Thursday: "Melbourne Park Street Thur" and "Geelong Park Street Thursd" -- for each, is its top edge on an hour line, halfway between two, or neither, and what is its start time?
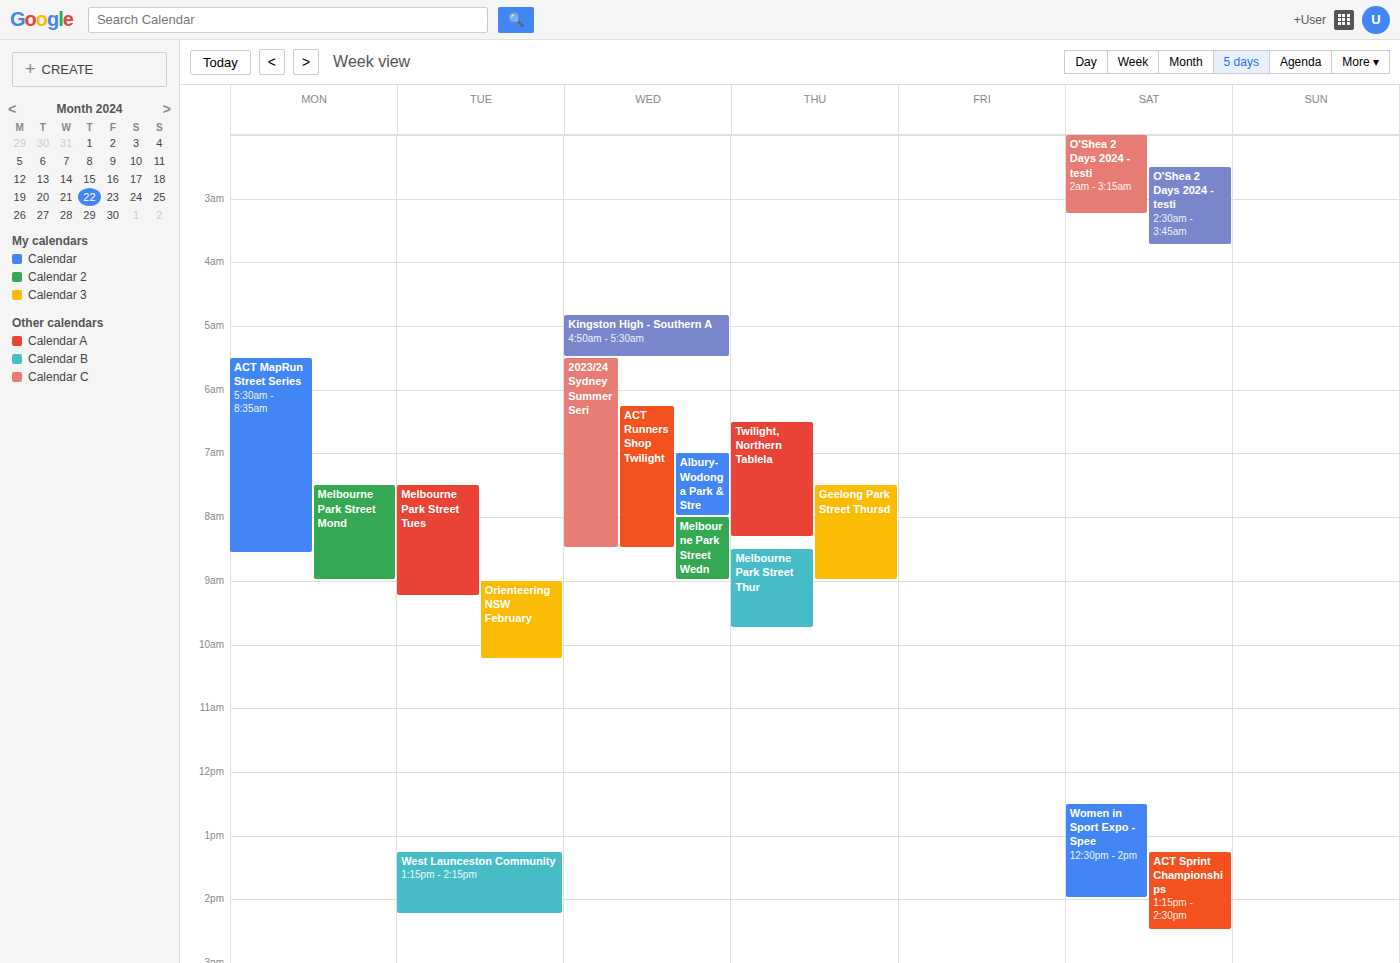
"Melbourne Park Street Thur": 8:30 AM, halfway between the 8 AM and 9 AM lines. "Geelong Park Street Thursd": 7:30 AM, halfway between the 7 AM and 8 AM lines.